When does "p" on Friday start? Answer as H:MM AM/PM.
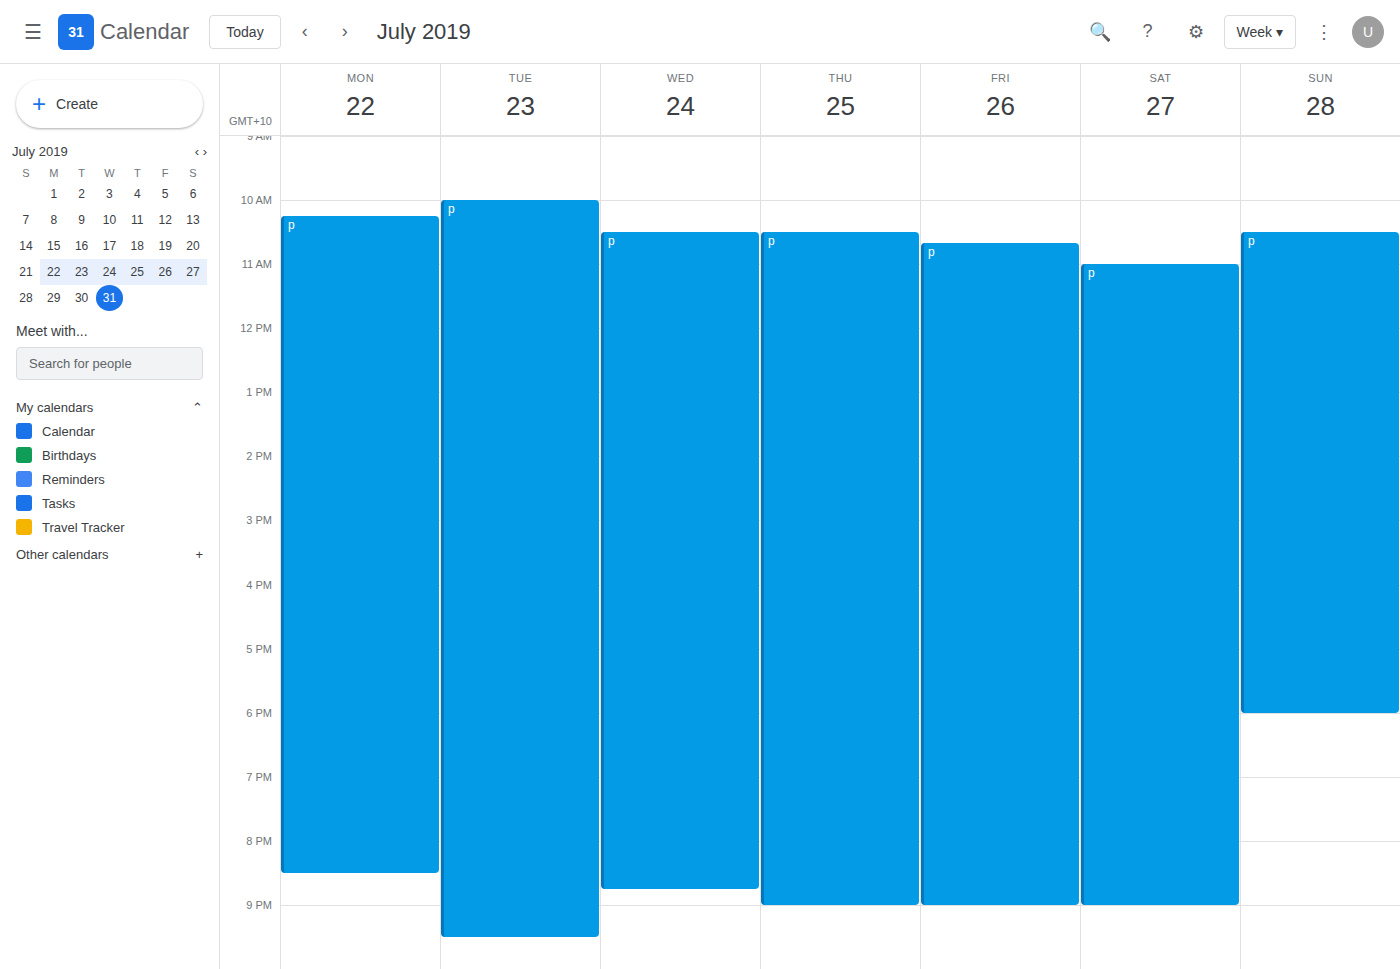
10:40 AM